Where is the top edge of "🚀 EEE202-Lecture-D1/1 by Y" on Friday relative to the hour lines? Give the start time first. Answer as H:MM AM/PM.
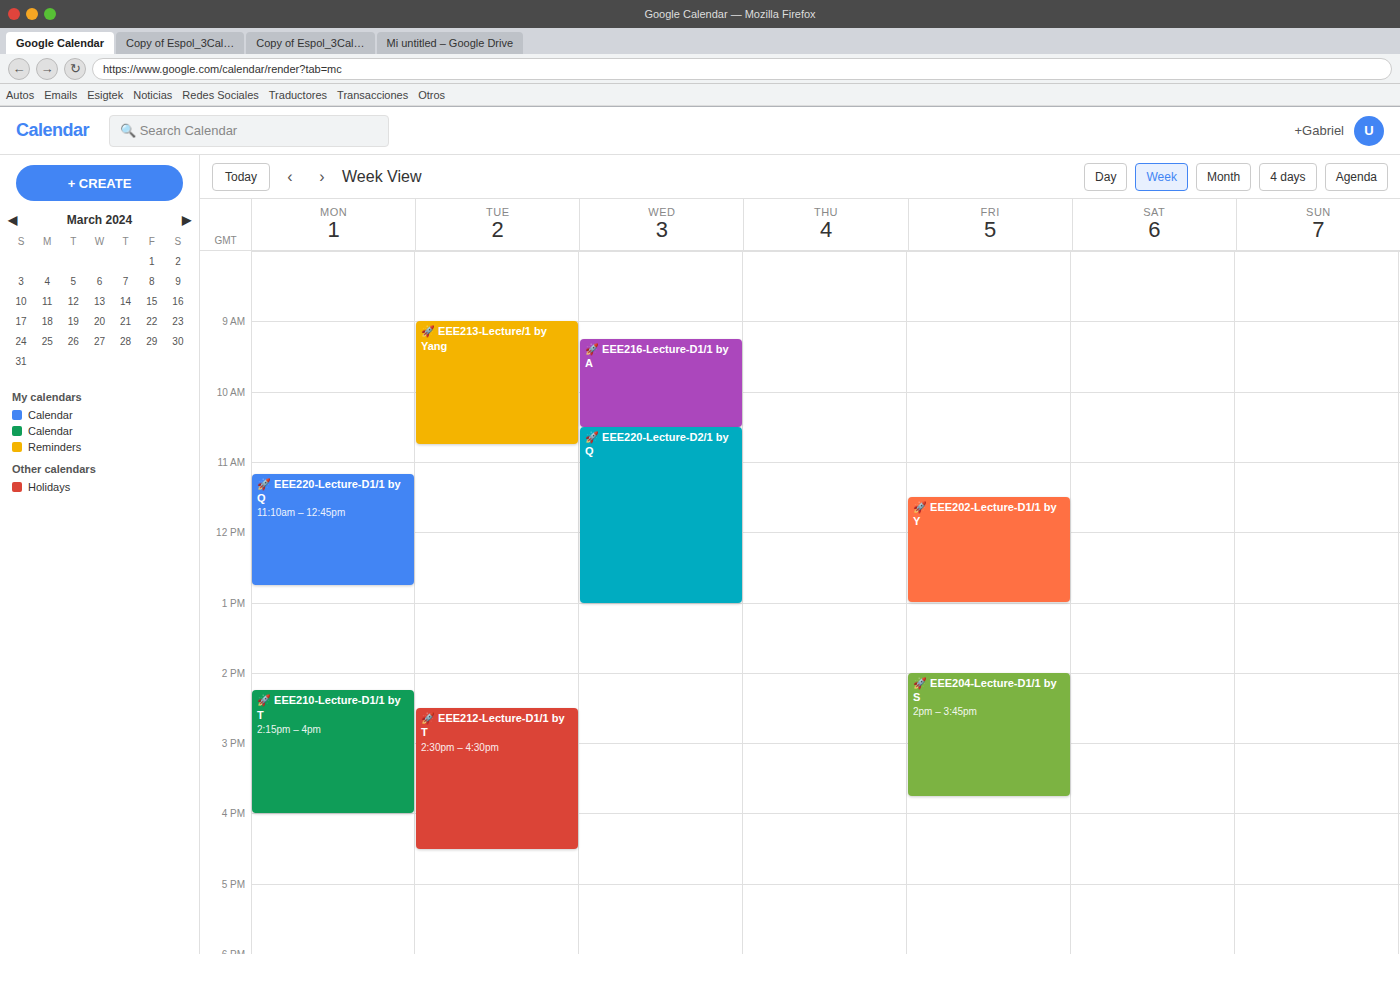
11:30 AM -- halfway between the 11 AM and 12 PM lines.